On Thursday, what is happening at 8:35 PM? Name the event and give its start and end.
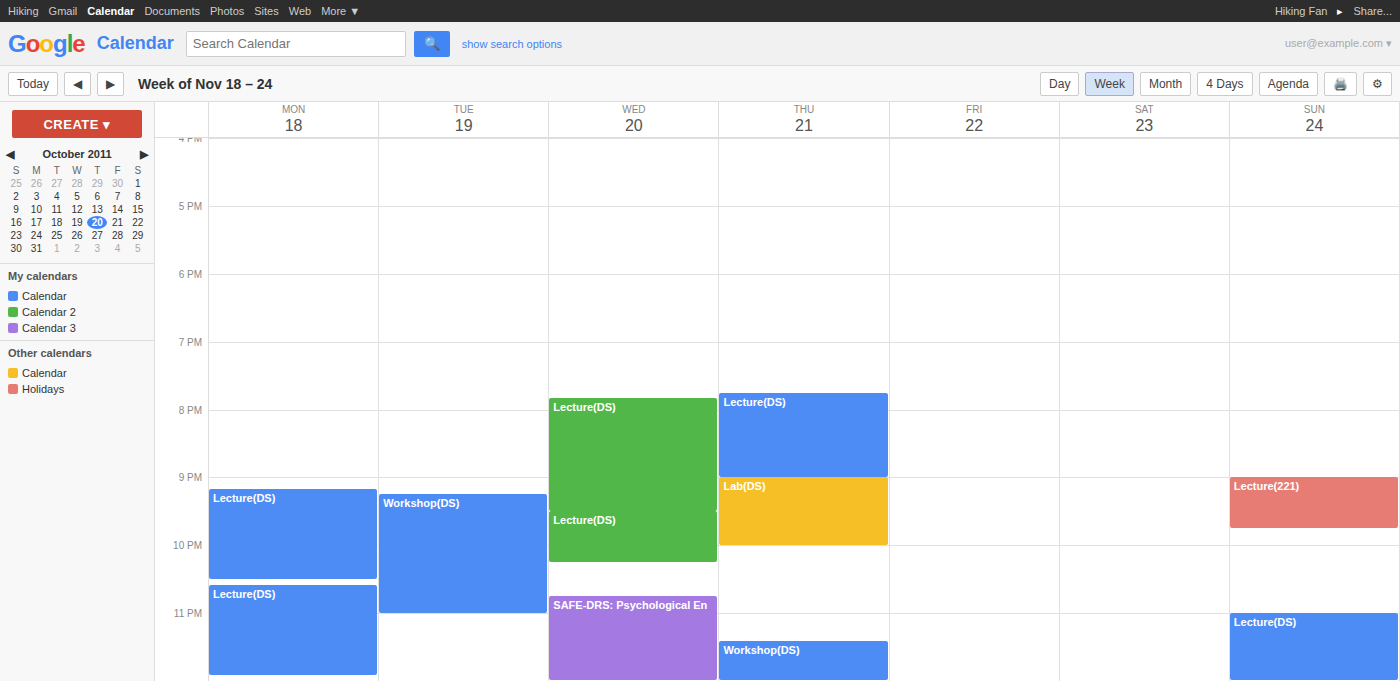
"Lecture(DS)", 7:45 PM to 9:00 PM